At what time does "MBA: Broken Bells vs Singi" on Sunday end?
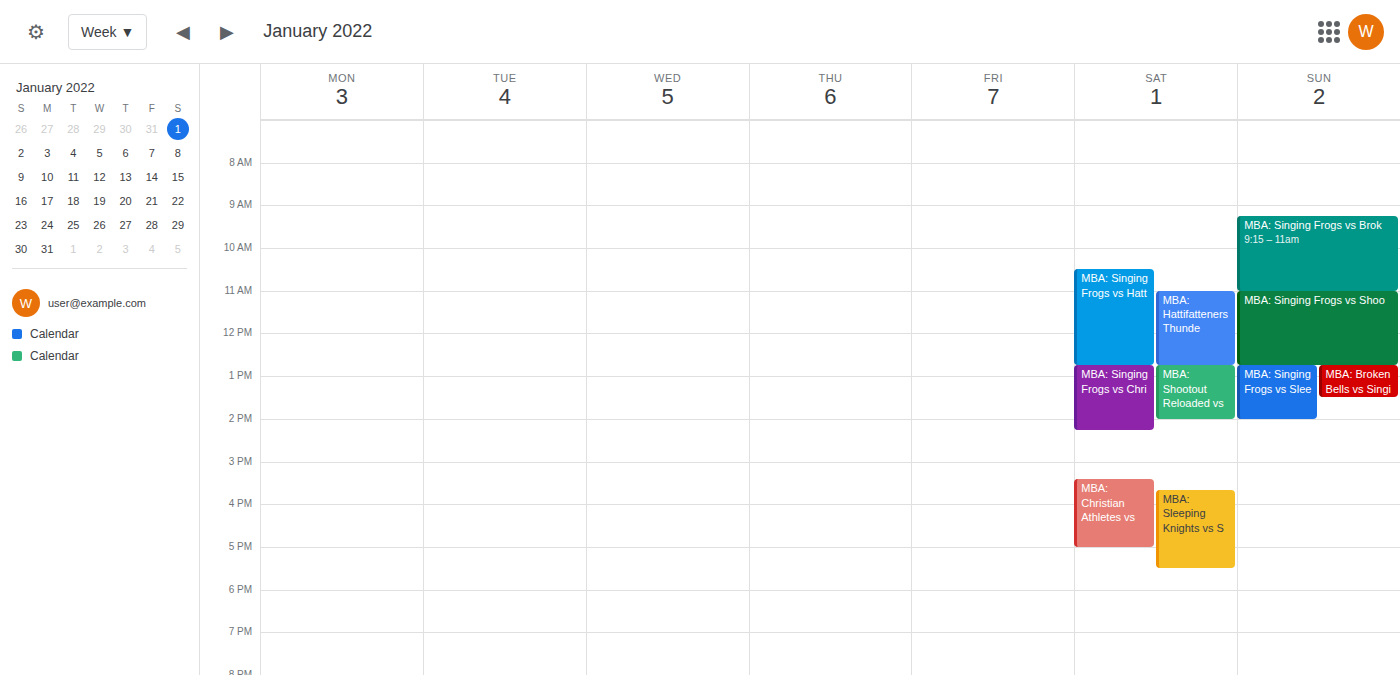
1:30 PM